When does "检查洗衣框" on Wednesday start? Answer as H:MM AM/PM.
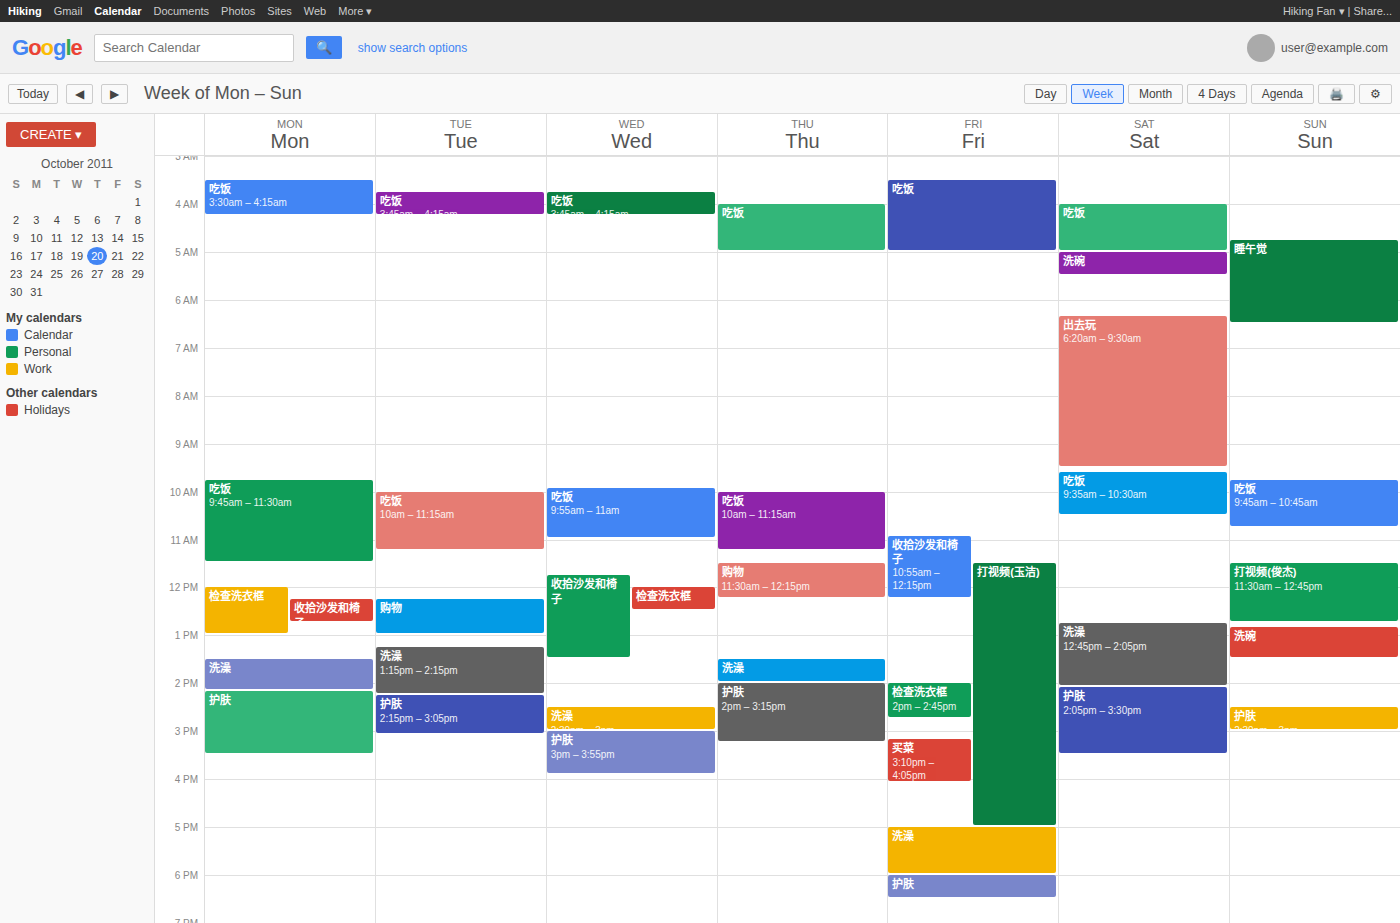
12:00 PM